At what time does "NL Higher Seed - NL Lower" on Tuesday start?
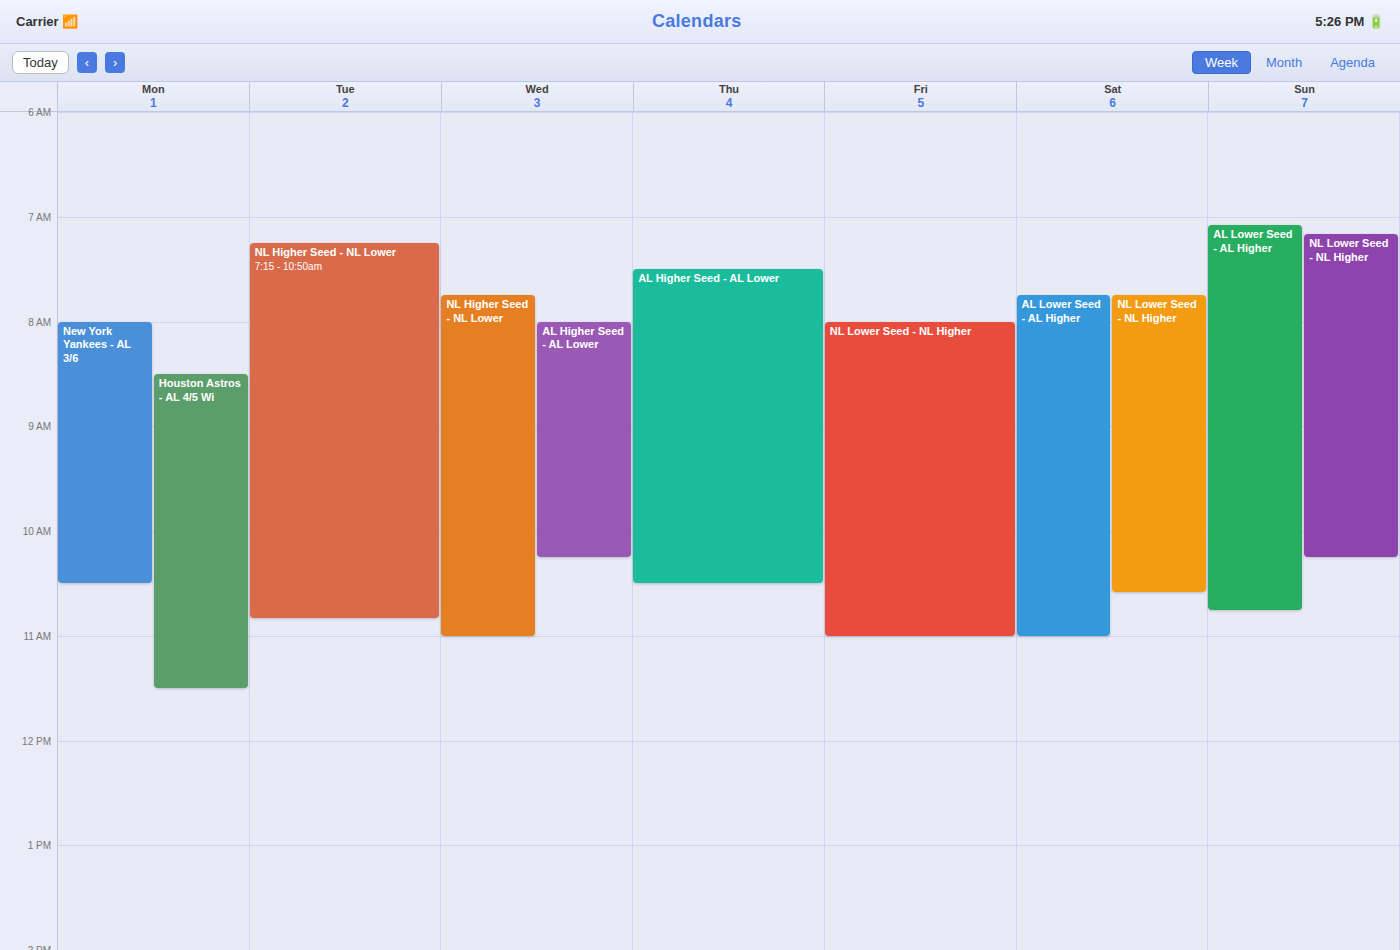
07:15